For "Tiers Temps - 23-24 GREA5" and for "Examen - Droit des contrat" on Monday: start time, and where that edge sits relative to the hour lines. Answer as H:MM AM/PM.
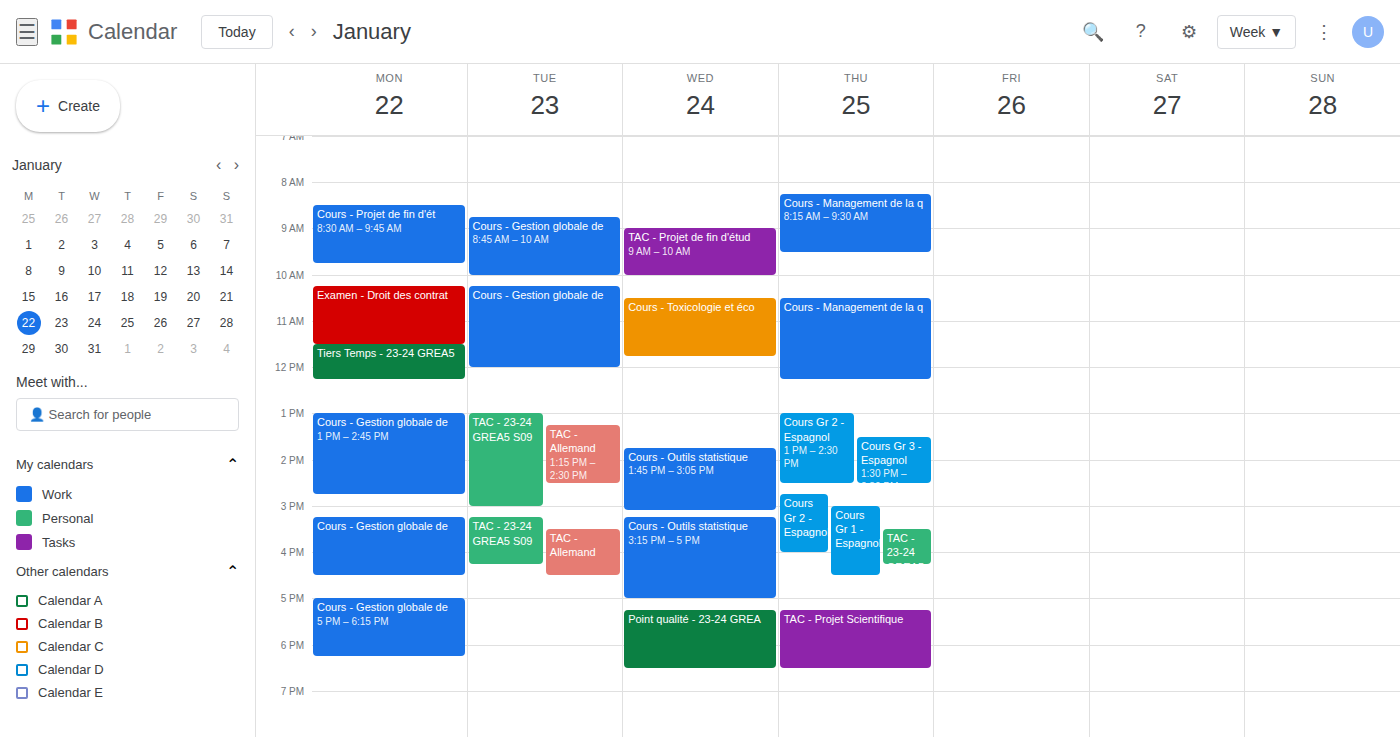
"Tiers Temps - 23-24 GREA5": 11:30 AM, halfway between the 11 AM and 12 PM lines. "Examen - Droit des contrat": 10:15 AM, neither: a quarter of the way from the 10 AM line to the 11 AM line.